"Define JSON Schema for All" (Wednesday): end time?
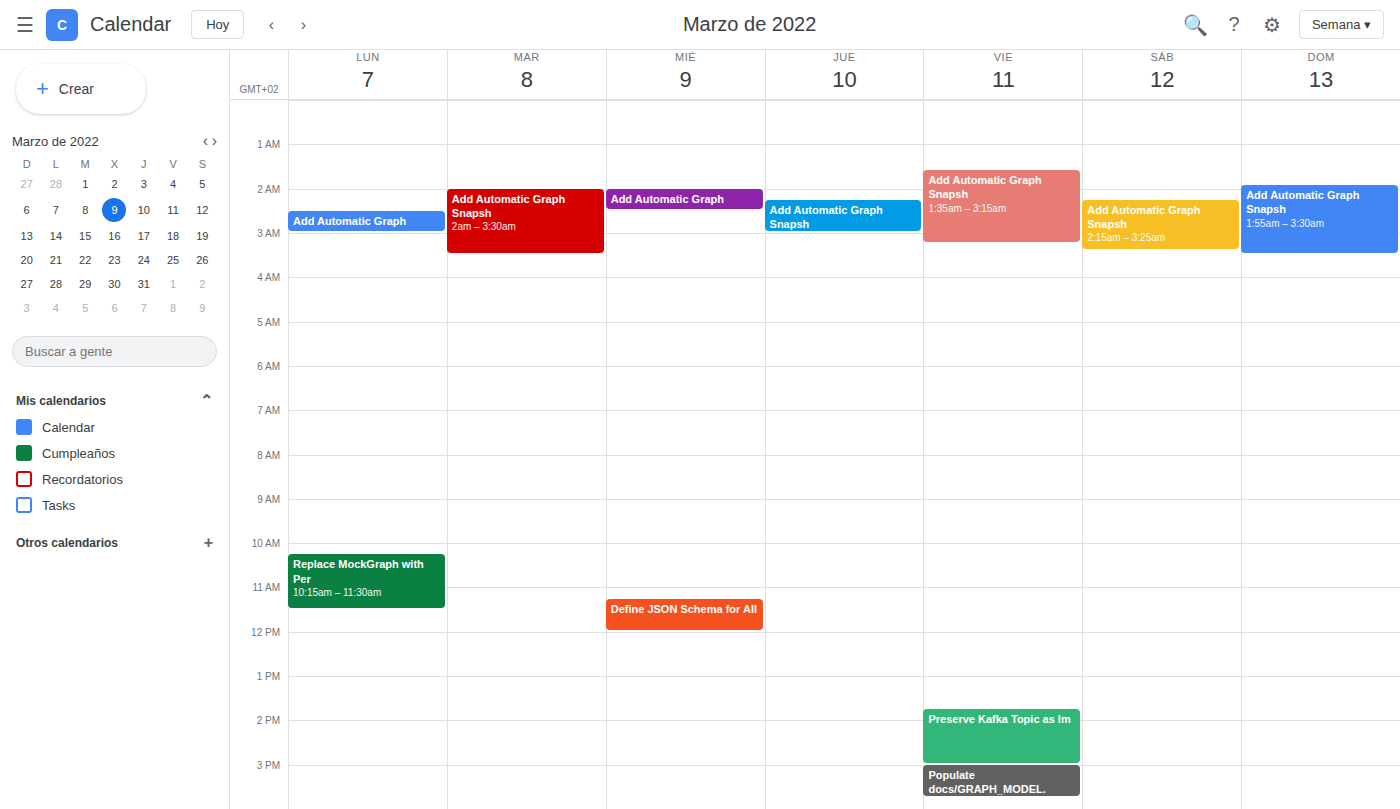
12:00